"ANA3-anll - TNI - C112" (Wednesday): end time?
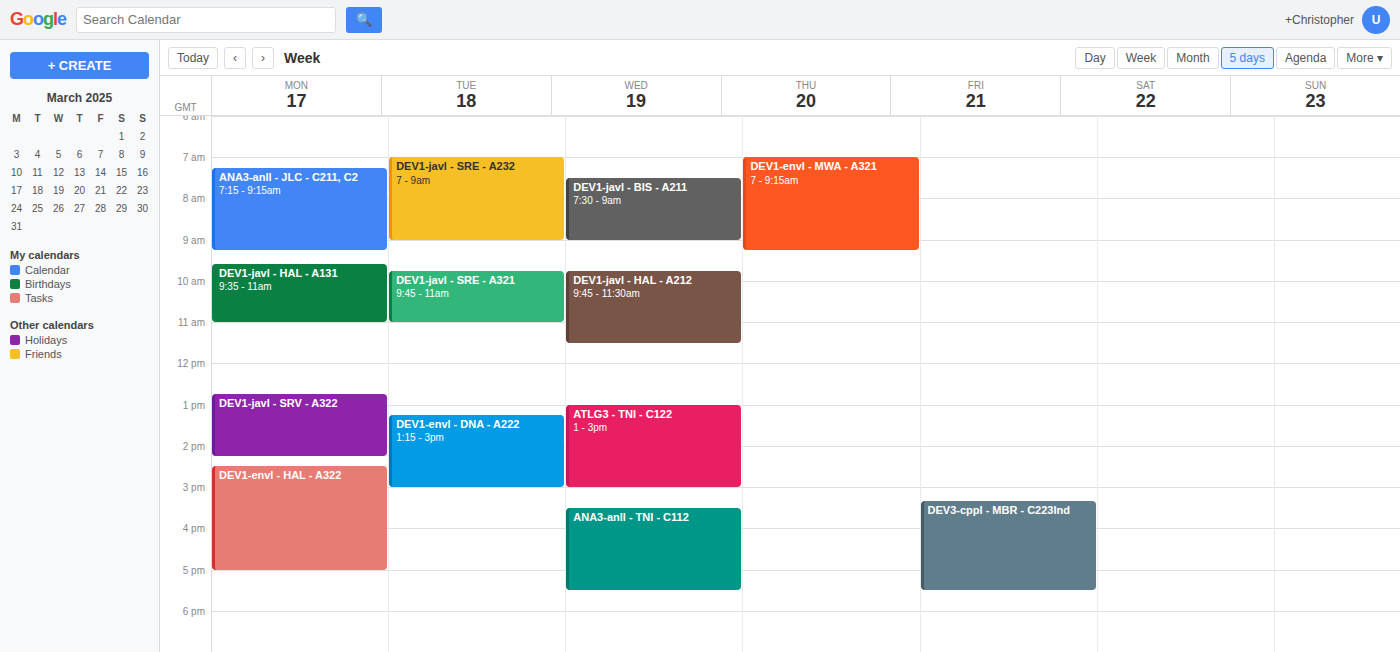
17:30